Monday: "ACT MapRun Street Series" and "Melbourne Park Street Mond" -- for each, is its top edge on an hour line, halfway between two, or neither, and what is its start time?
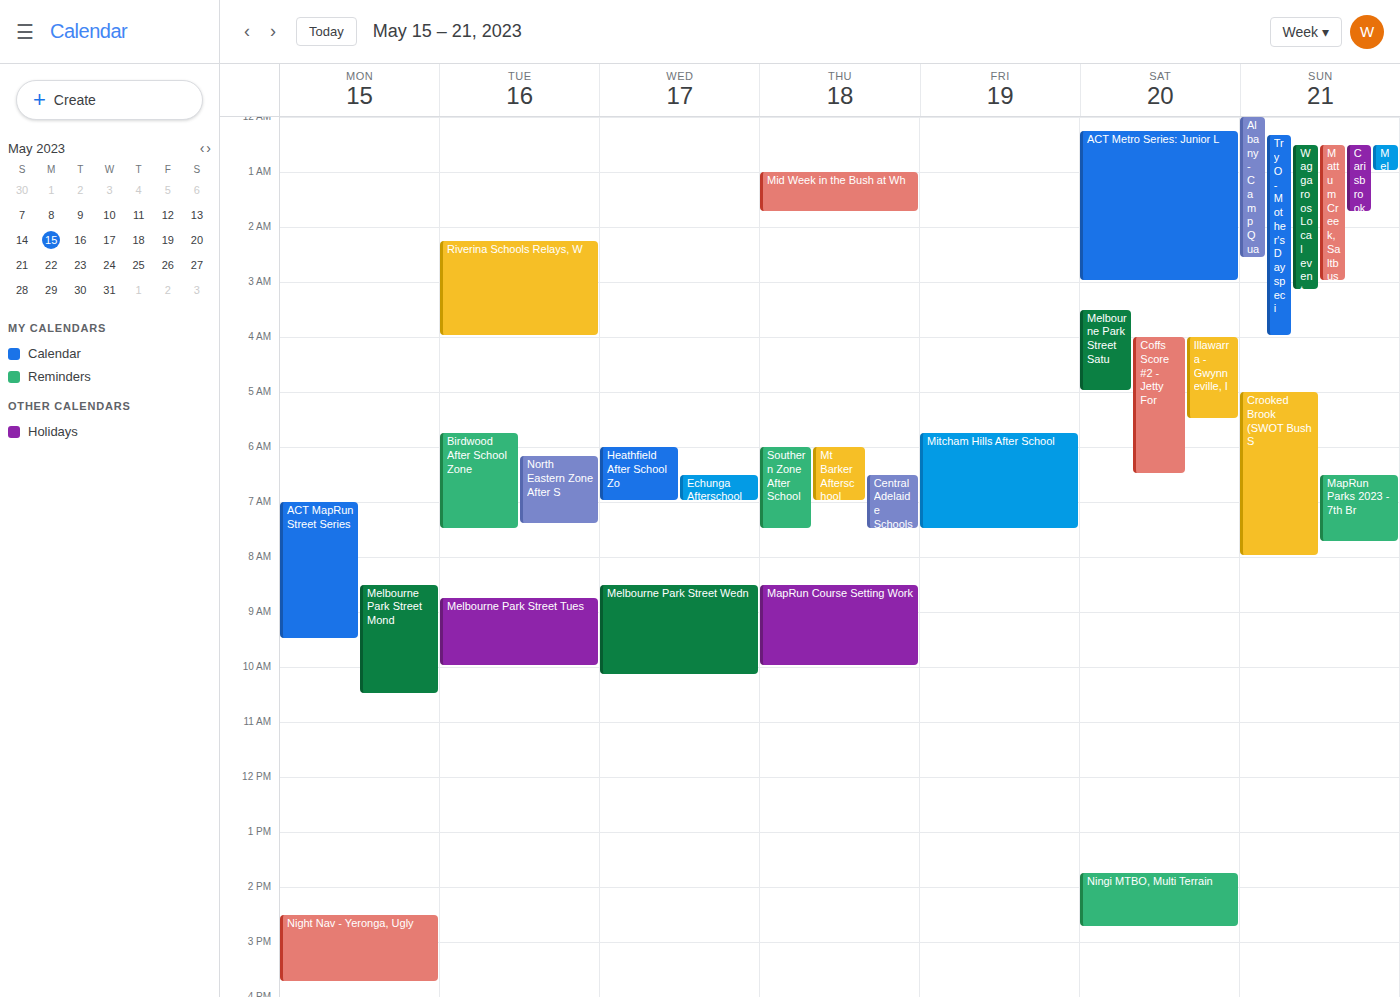
"ACT MapRun Street Series": 7:00 AM, exactly on the 7 AM line. "Melbourne Park Street Mond": 8:30 AM, halfway between the 8 AM and 9 AM lines.